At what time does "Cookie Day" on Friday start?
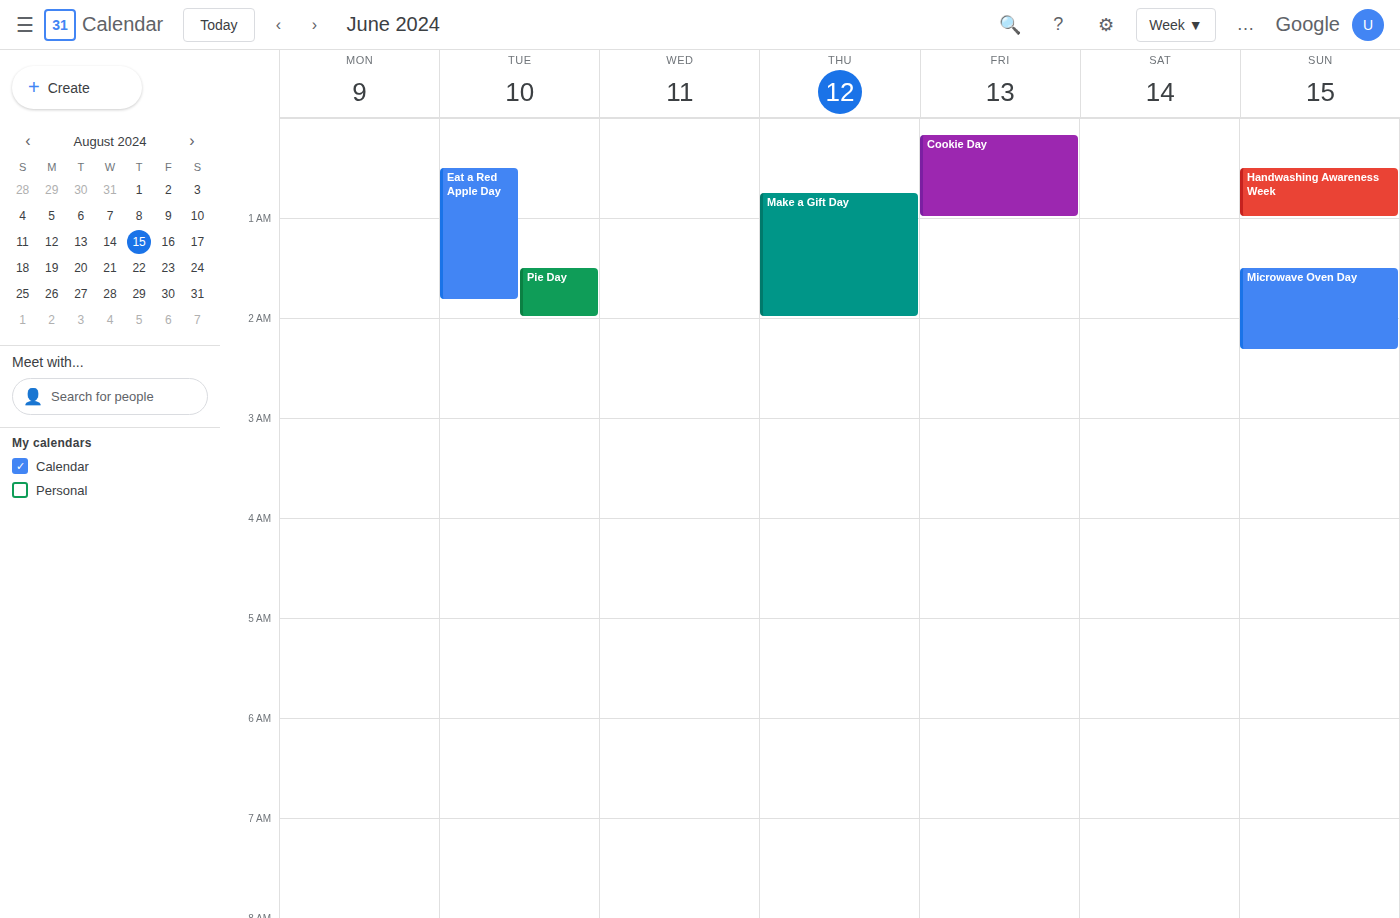
12:10 AM